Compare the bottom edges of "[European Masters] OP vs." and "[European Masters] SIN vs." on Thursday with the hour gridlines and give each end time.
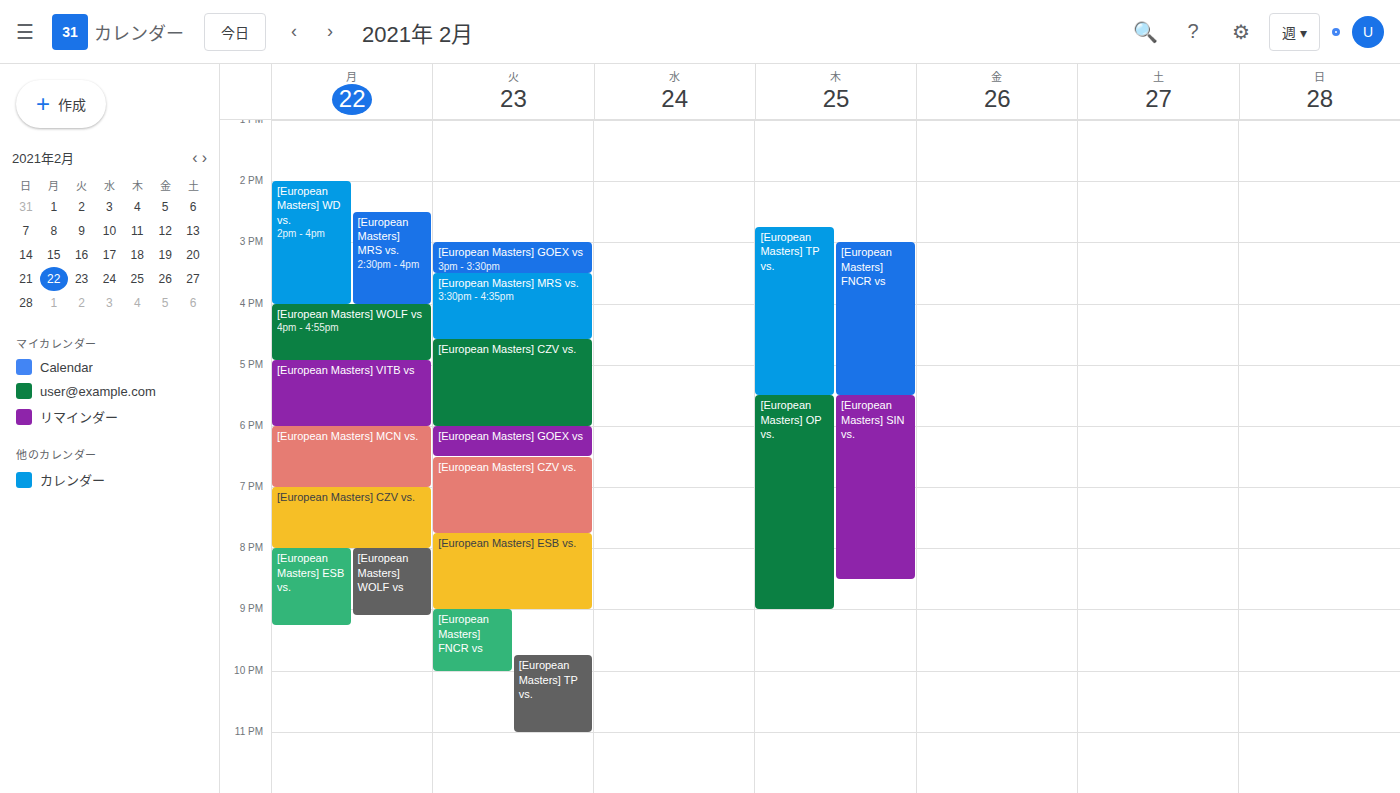
"[European Masters] OP vs.": 9:00 PM, exactly on the 9 PM line. "[European Masters] SIN vs.": 8:30 PM, halfway between the 8 PM and 9 PM lines.